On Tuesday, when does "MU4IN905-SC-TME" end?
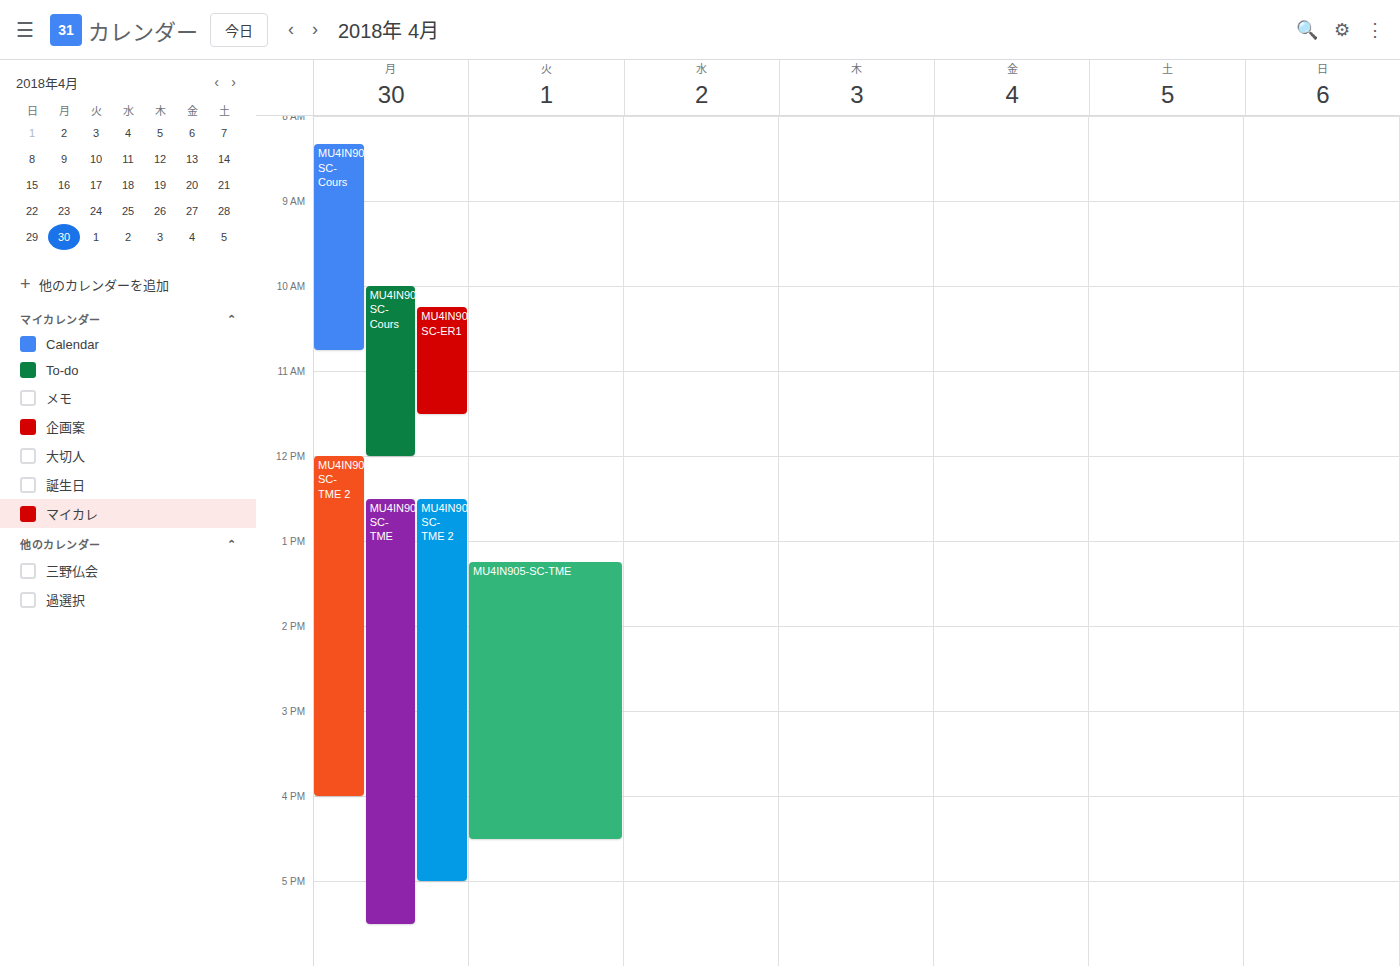
4:30 PM